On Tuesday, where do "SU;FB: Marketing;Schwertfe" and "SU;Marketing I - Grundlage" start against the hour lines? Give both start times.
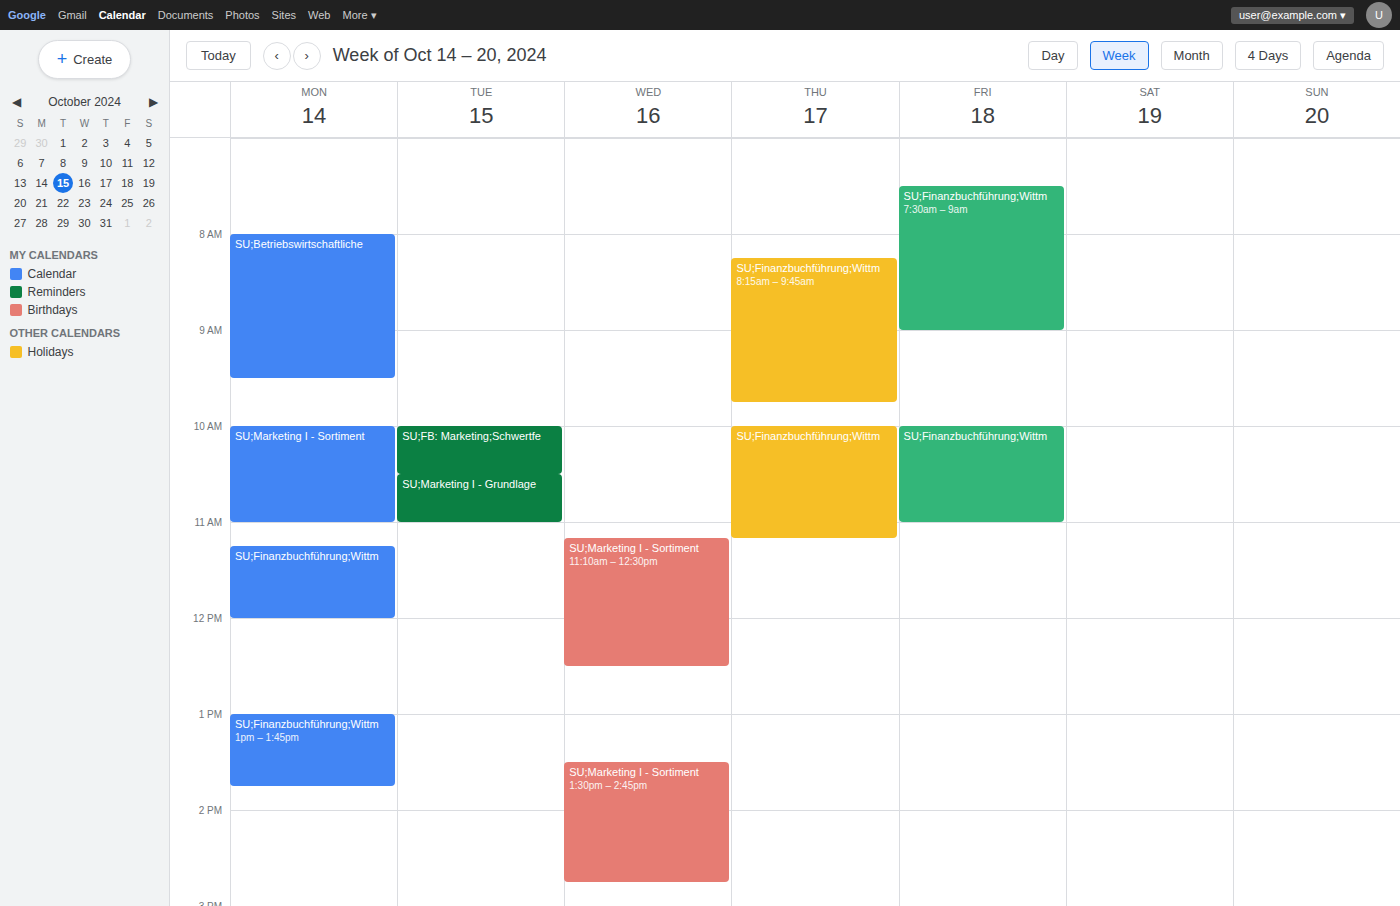
"SU;FB: Marketing;Schwertfe": 10:00 AM, exactly on the 10 AM line. "SU;Marketing I - Grundlage": 10:30 AM, halfway between the 10 AM and 11 AM lines.